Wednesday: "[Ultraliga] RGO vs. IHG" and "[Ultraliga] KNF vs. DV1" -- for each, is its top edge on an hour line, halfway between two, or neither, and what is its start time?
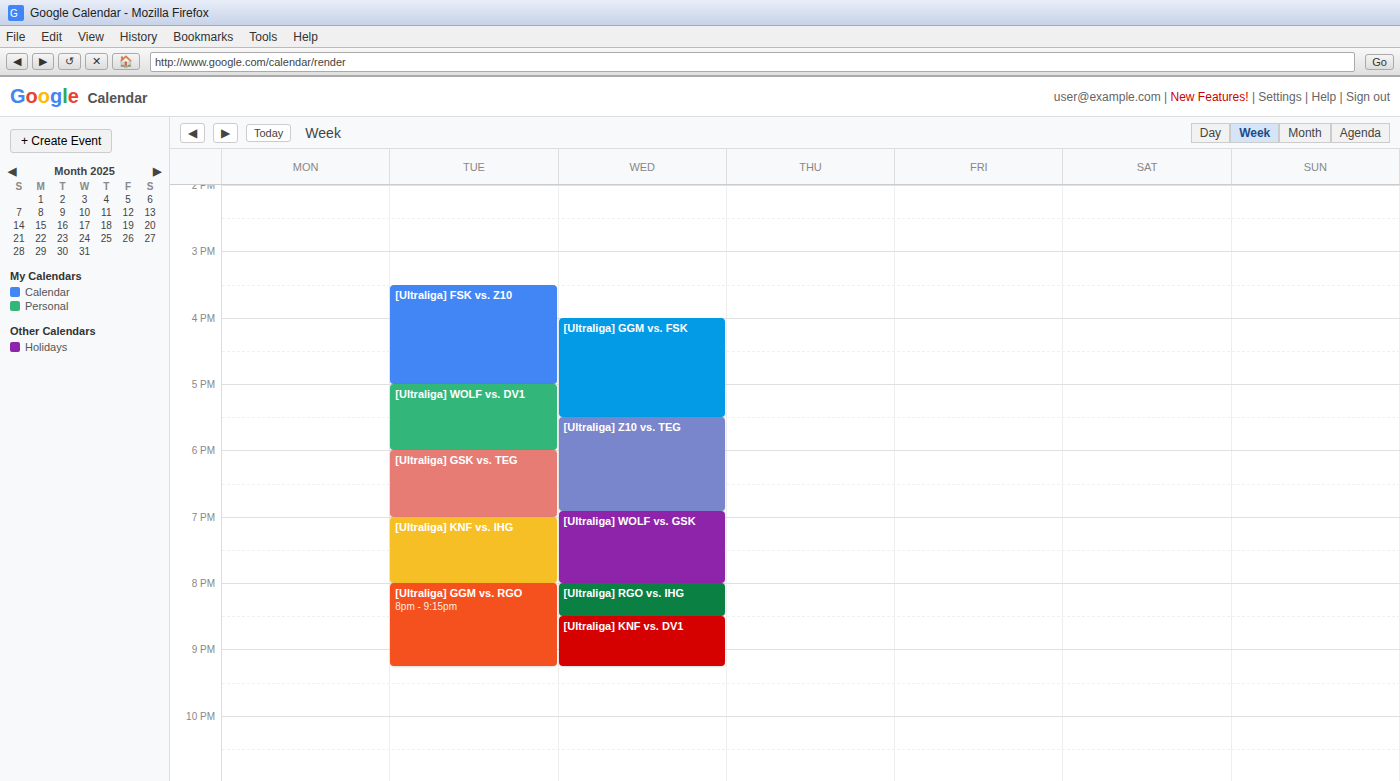
"[Ultraliga] RGO vs. IHG": 8:00 PM, exactly on the 8 PM line. "[Ultraliga] KNF vs. DV1": 8:30 PM, halfway between the 8 PM and 9 PM lines.